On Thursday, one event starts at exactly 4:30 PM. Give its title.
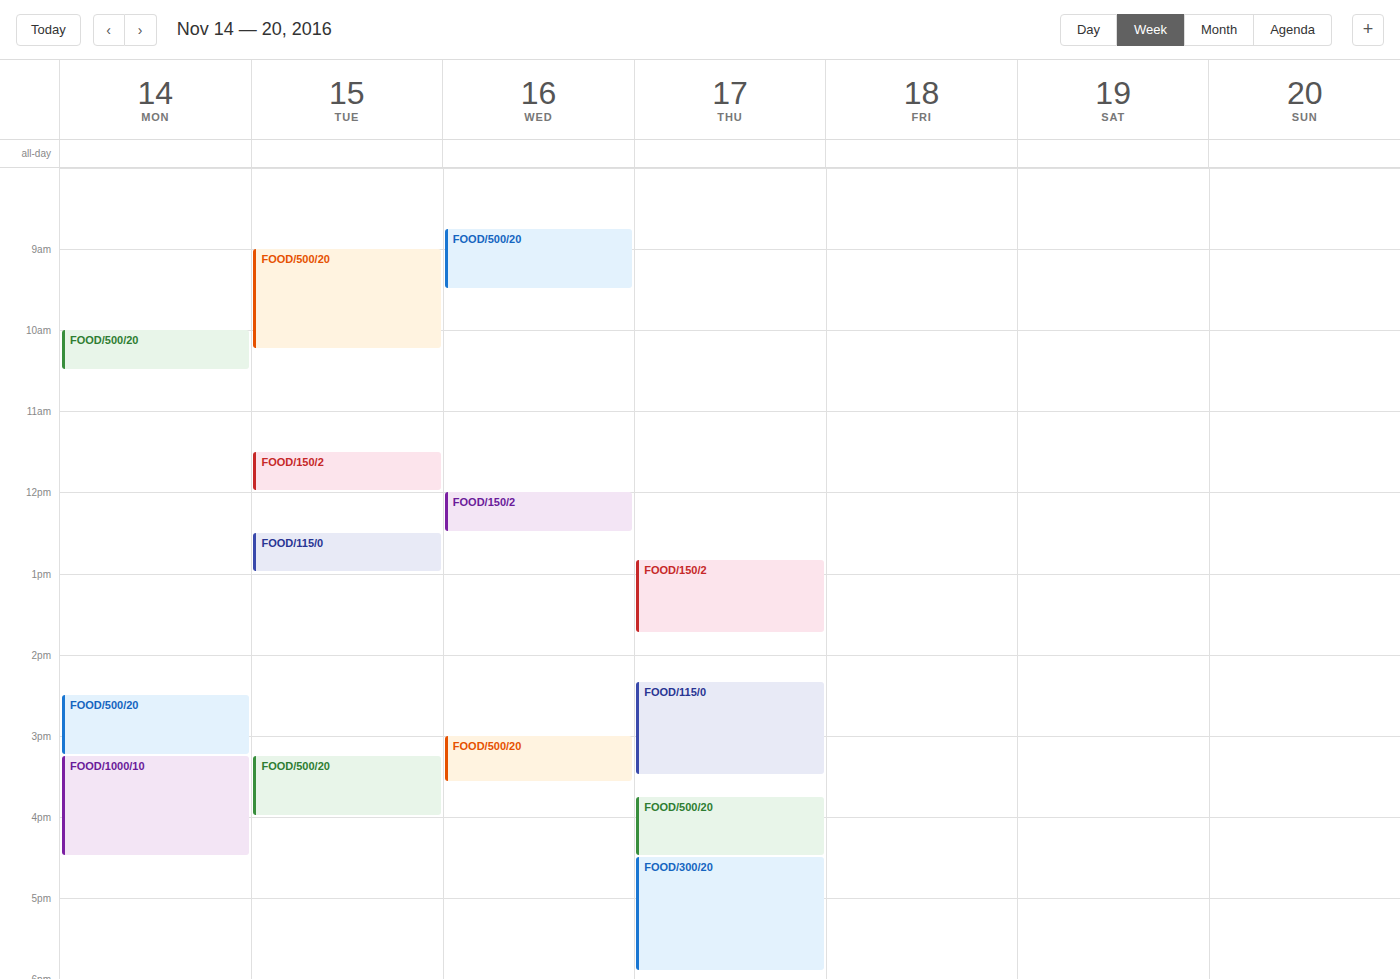
"FOOD/300/20"